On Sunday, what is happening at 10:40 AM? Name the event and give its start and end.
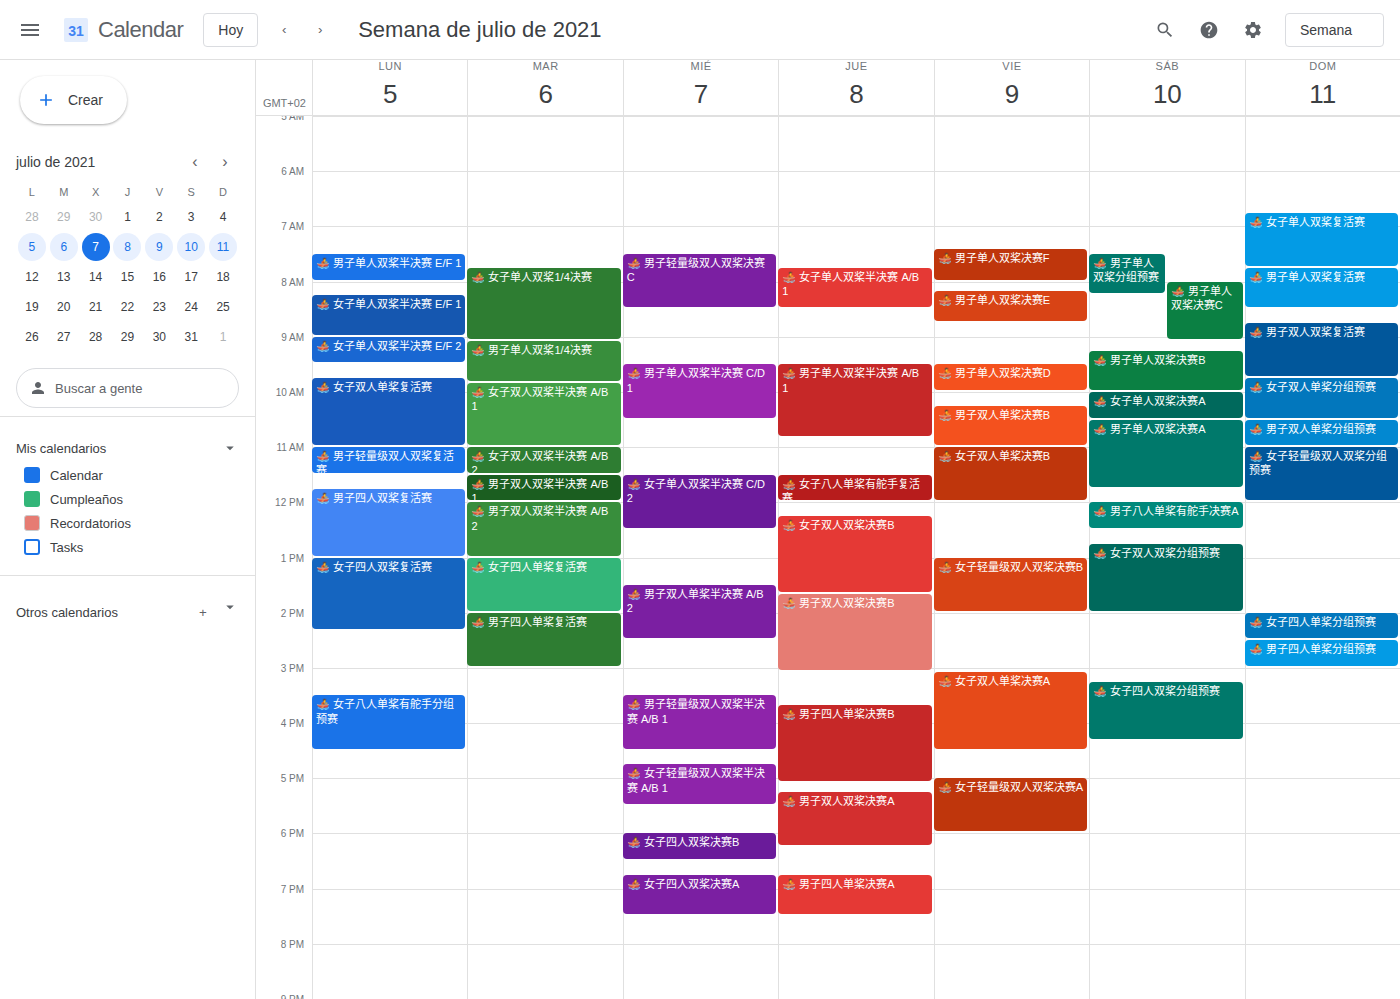
"🚣 男子双人单桨分组预赛", 10:30 AM to 11:00 AM